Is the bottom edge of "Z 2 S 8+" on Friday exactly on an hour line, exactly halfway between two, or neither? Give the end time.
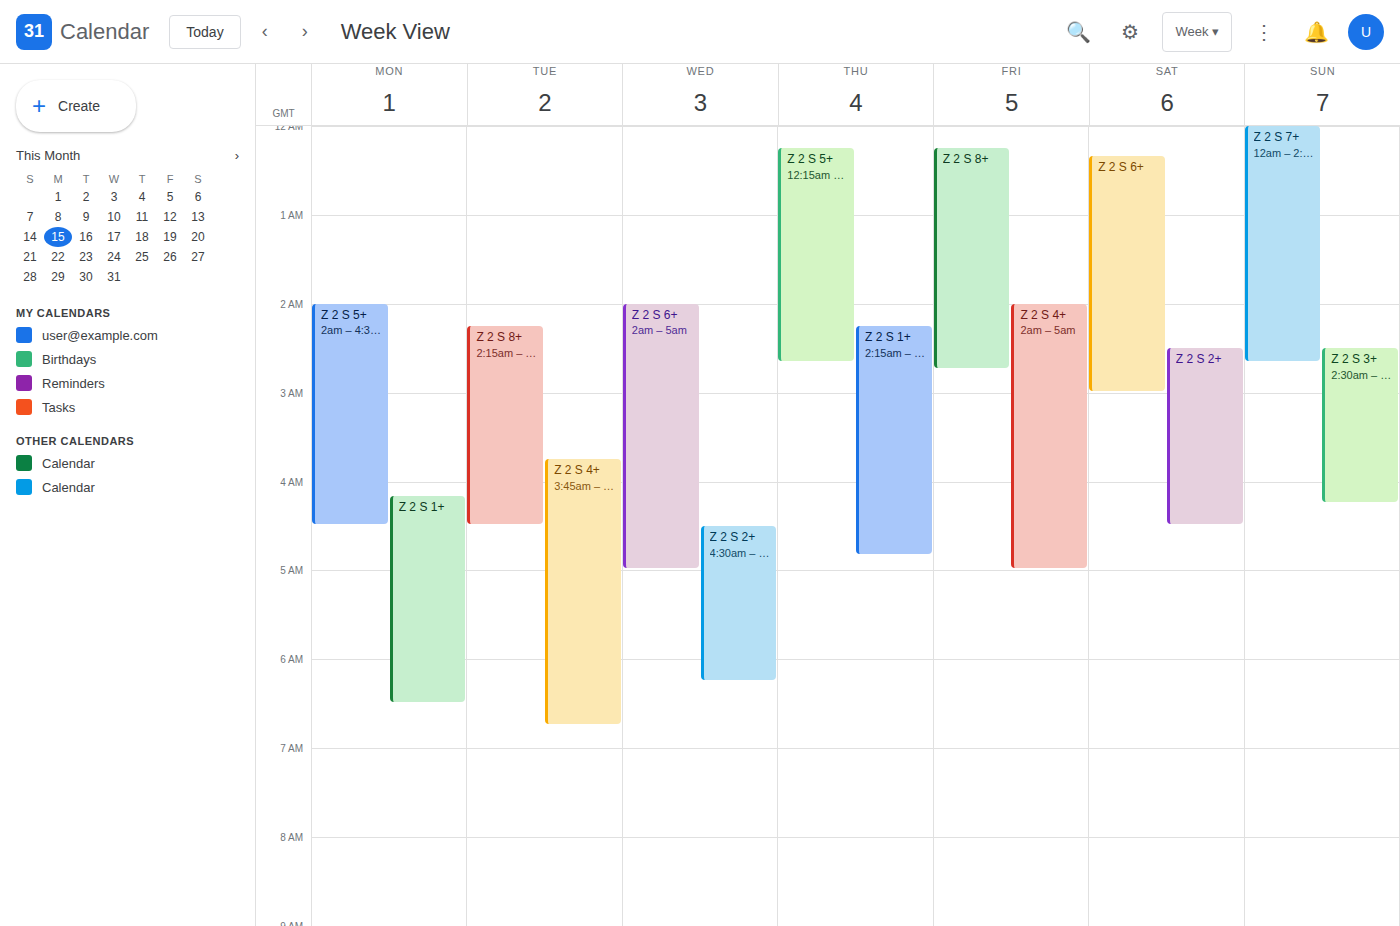
2:45 AM -- neither: three quarters of the way from the 2 AM line to the 3 AM line.